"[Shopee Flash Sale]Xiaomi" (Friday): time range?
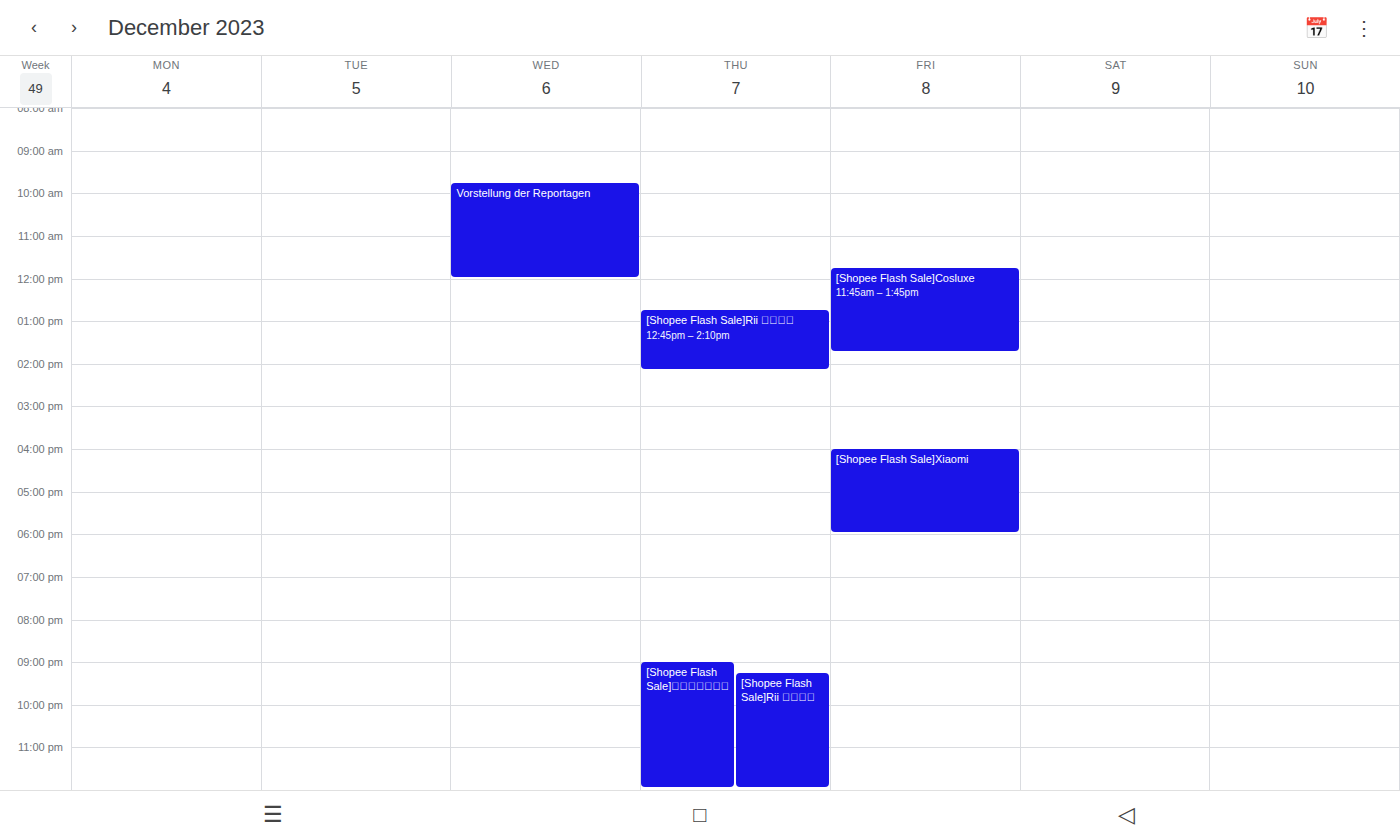
16:00 to 18:00